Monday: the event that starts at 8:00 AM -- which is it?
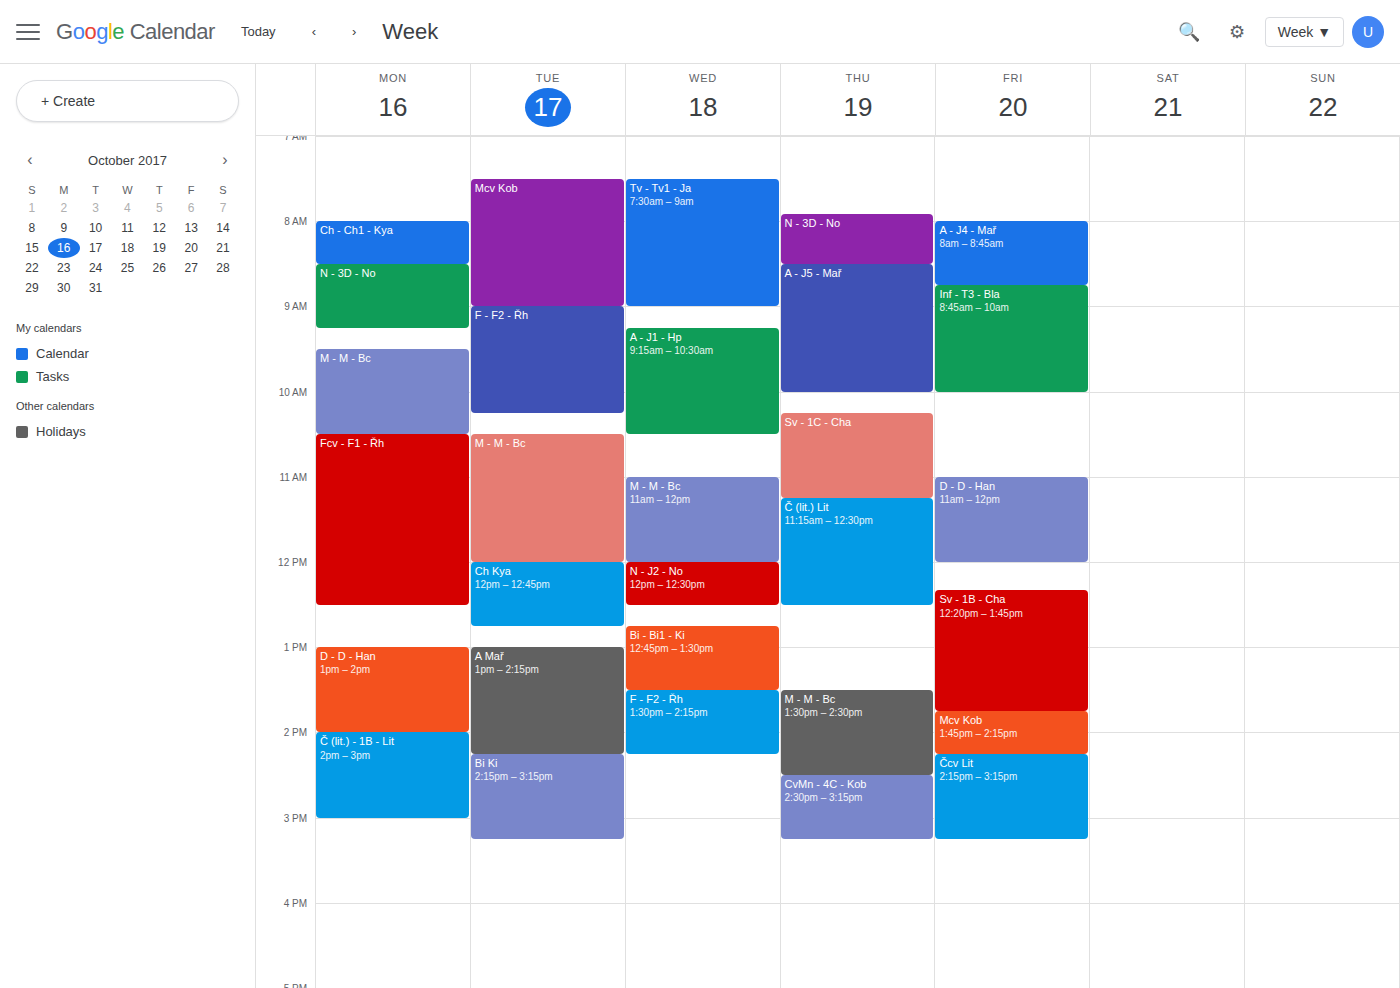
"Ch - Ch1 - Kya"